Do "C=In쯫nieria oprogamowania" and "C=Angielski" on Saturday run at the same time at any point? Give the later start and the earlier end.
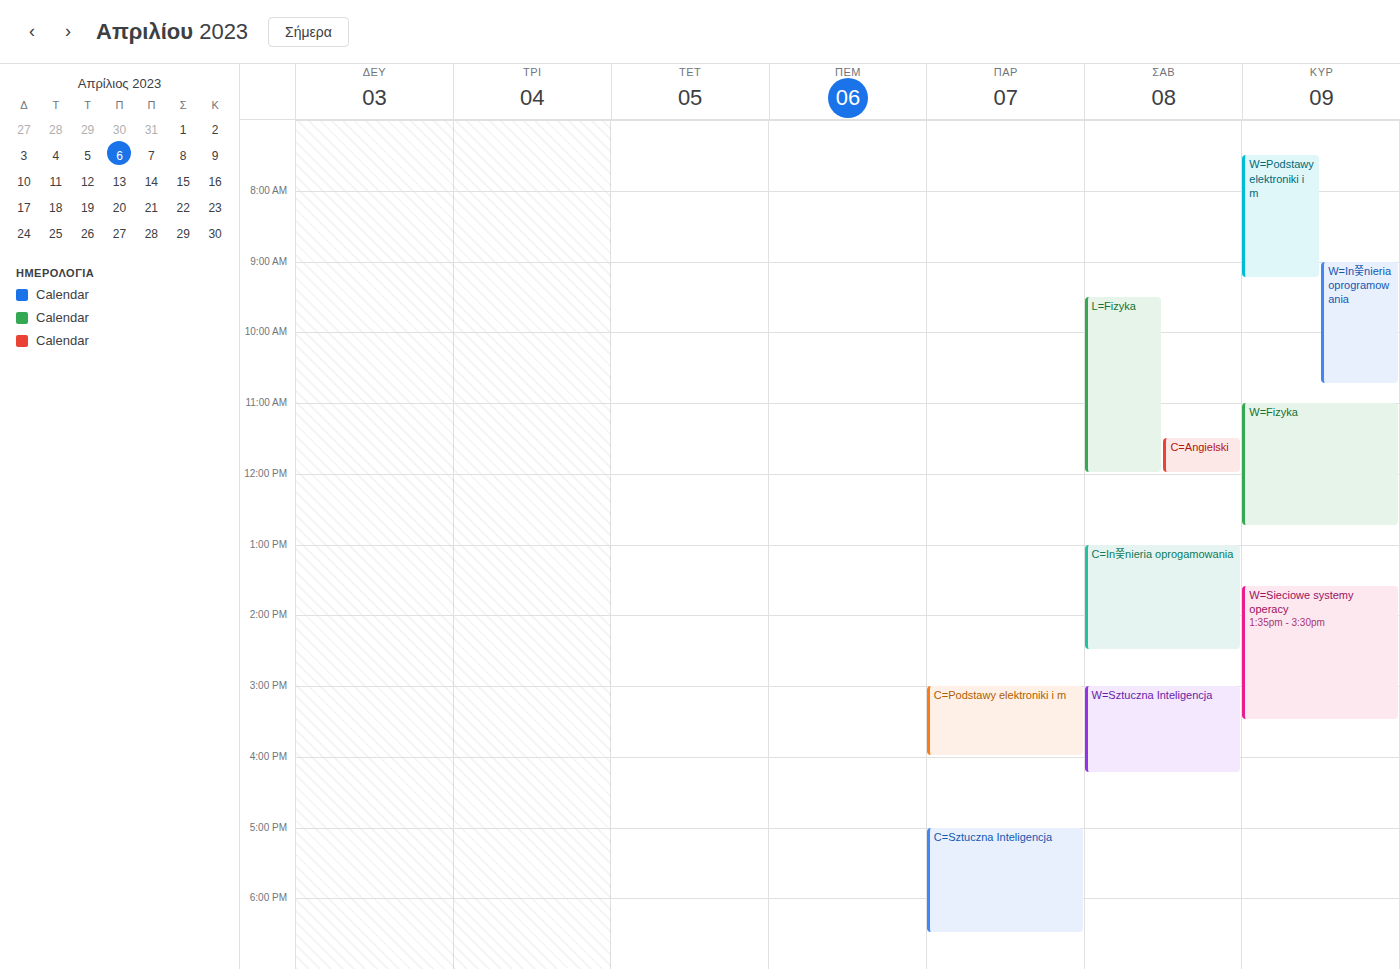
"C=Angielski" ends at 12:00 PM and "C=In쯫nieria oprogamowania" starts at 1:00 PM -- no overlap.